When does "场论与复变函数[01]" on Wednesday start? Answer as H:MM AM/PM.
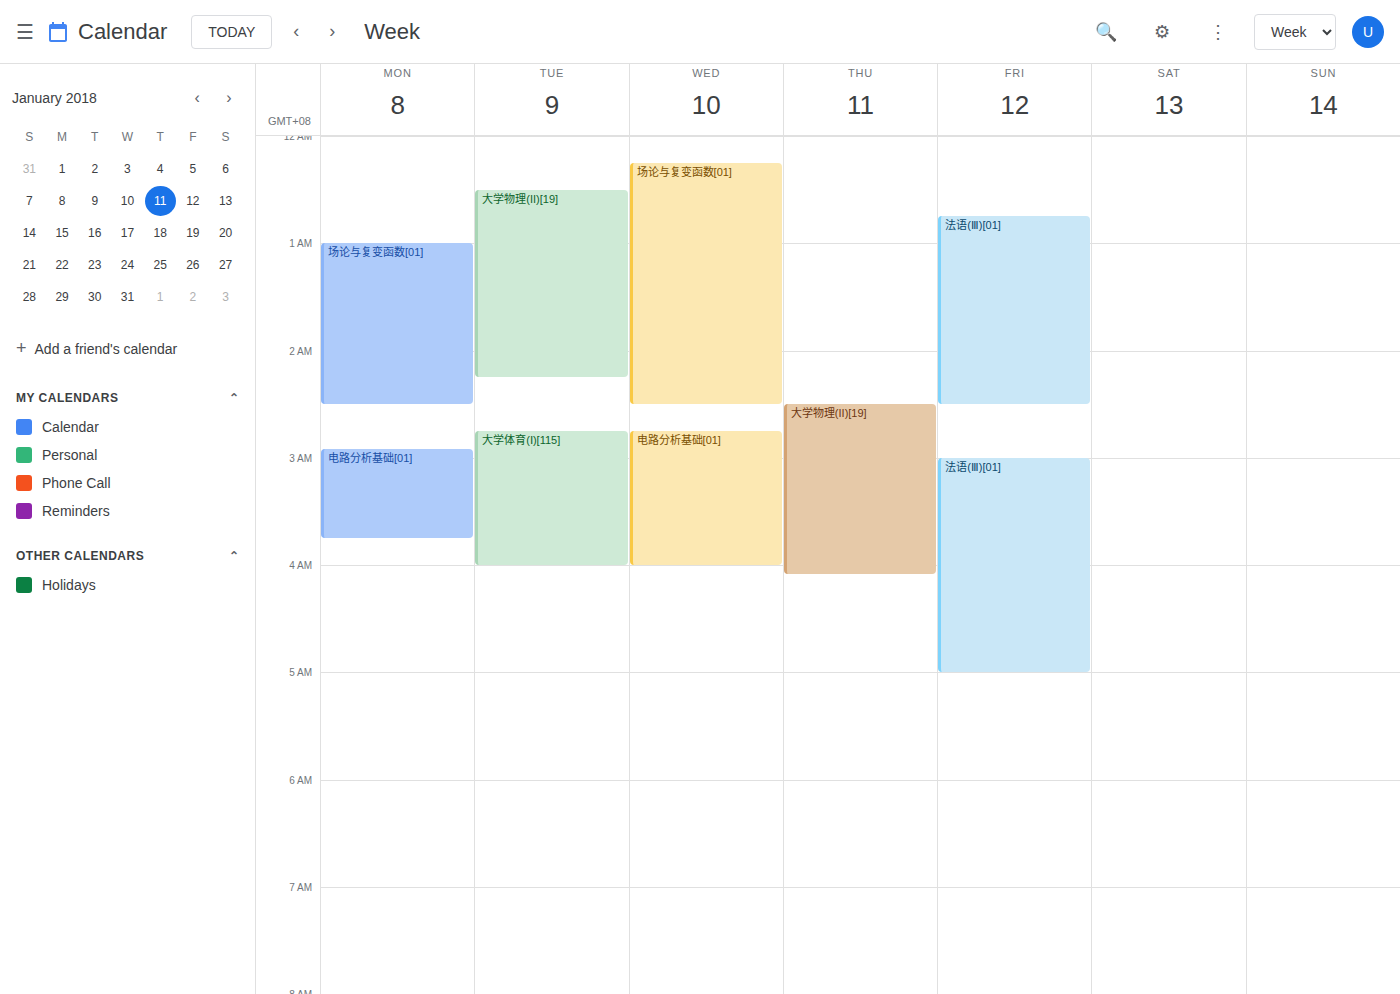
12:15 AM